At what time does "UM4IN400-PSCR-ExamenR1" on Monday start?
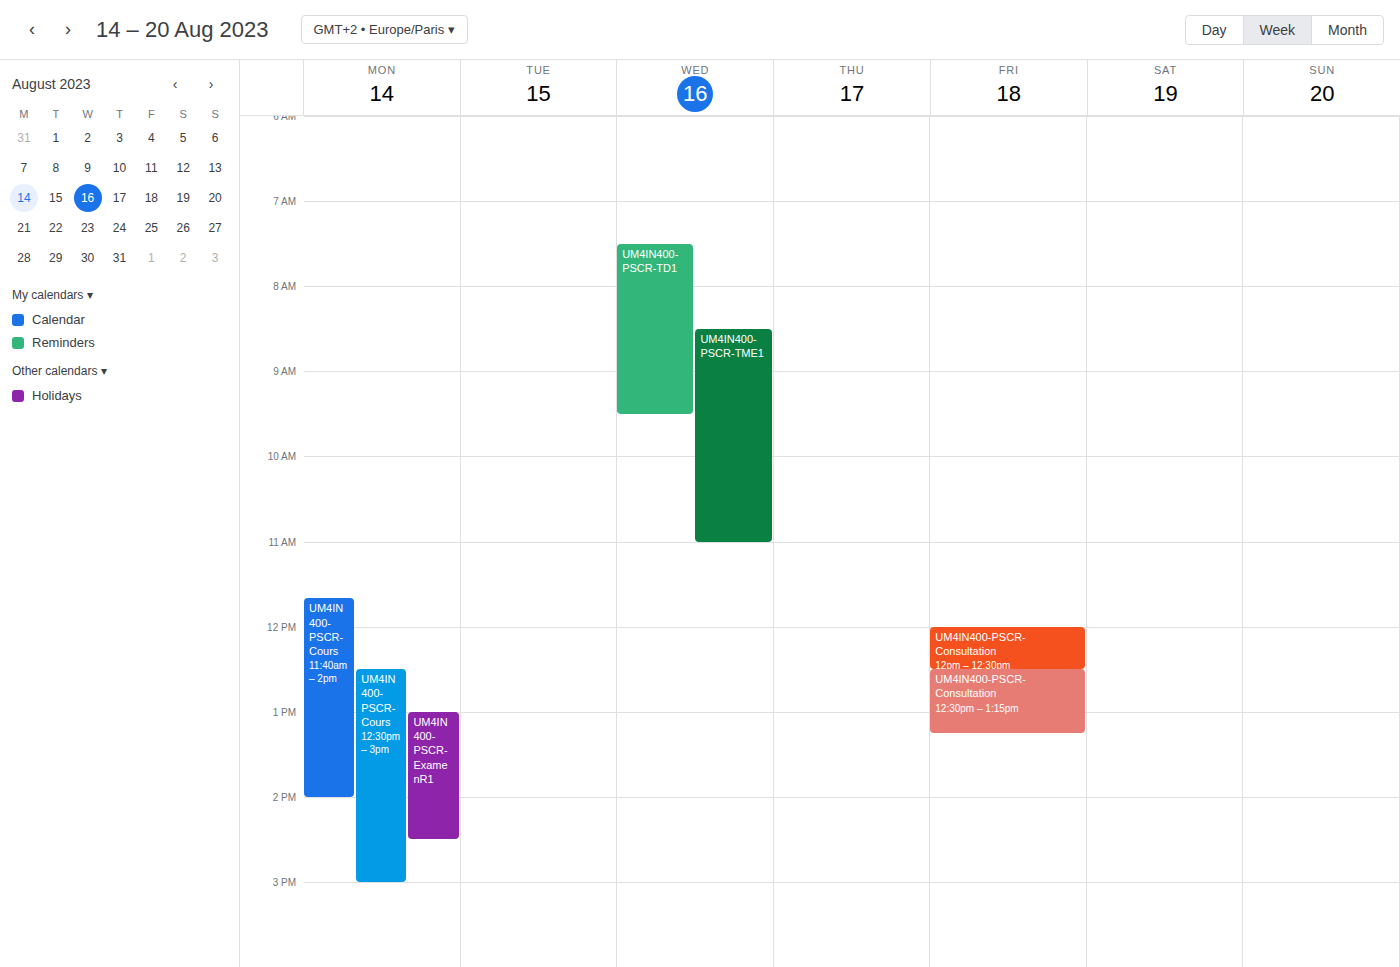
1:00 PM